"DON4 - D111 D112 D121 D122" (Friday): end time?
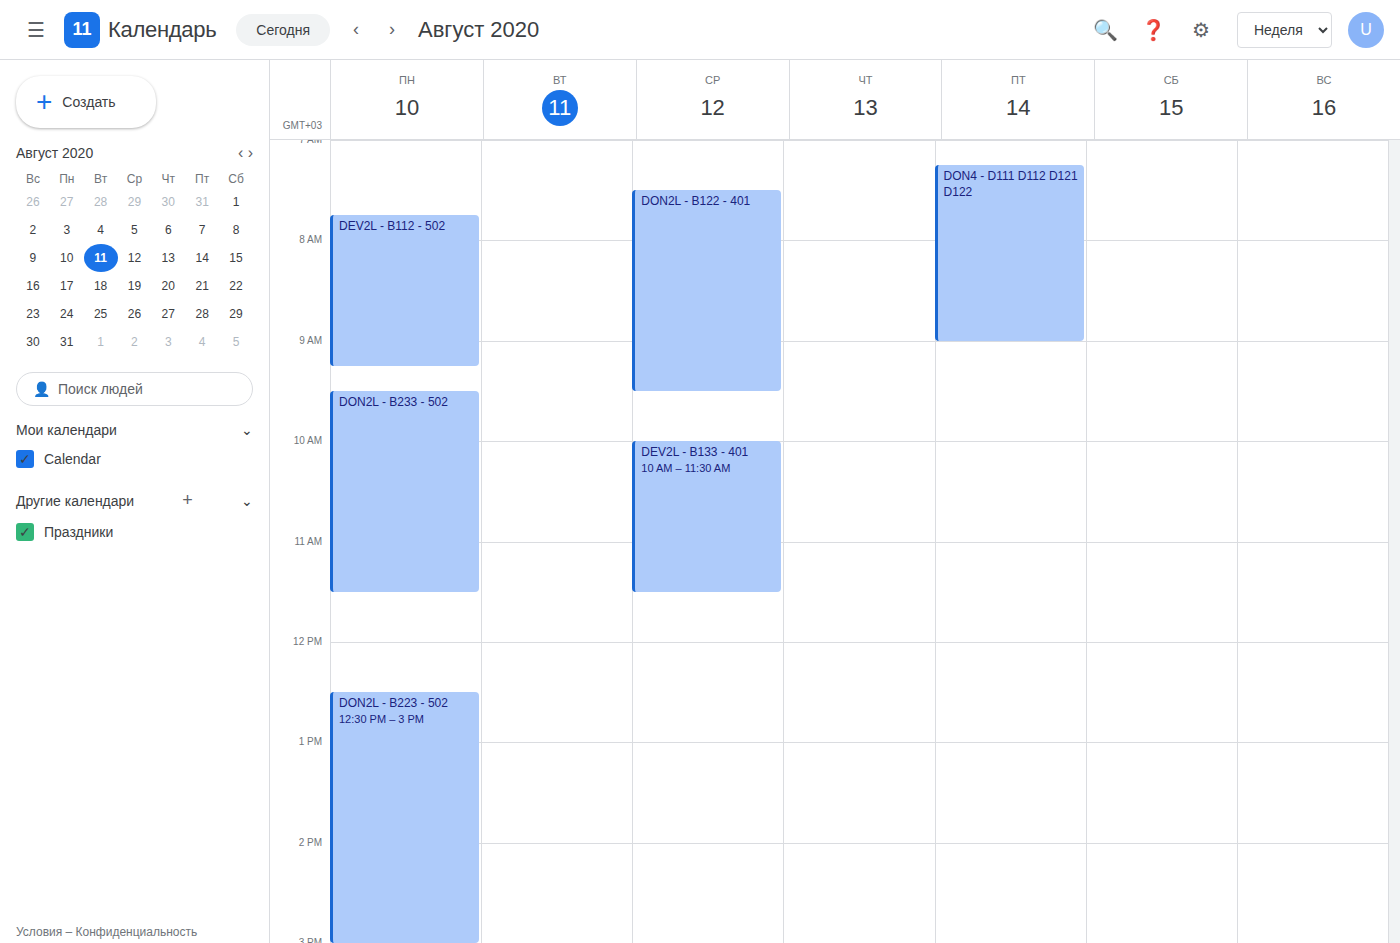
9:00 AM